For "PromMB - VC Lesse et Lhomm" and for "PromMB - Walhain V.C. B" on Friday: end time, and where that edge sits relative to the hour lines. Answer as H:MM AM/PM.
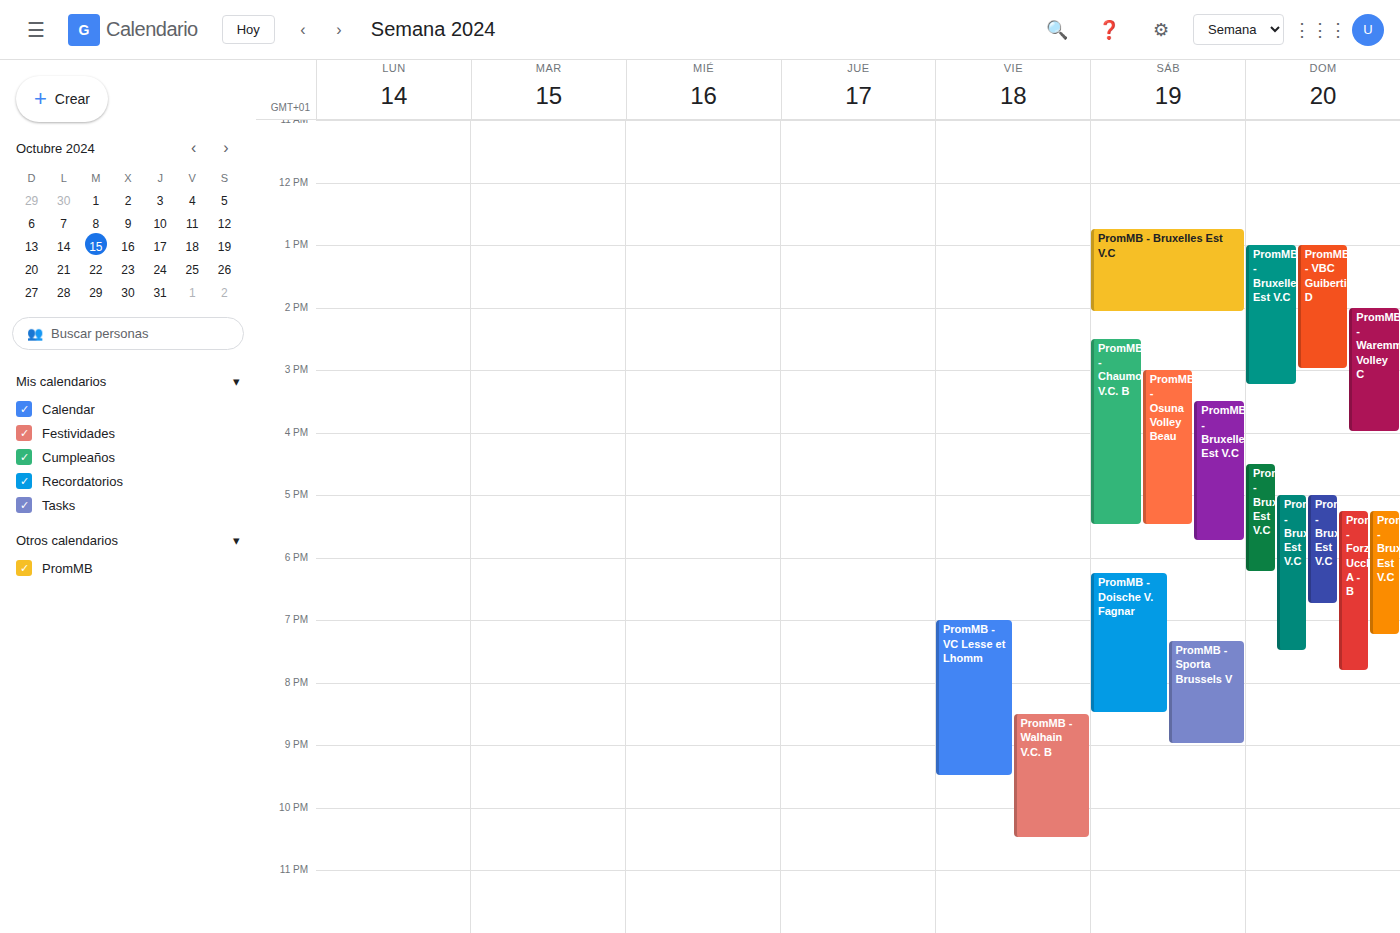
"PromMB - VC Lesse et Lhomm": 9:30 PM, halfway between the 9 PM and 10 PM lines. "PromMB - Walhain V.C. B": 10:30 PM, halfway between the 10 PM and 11 PM lines.